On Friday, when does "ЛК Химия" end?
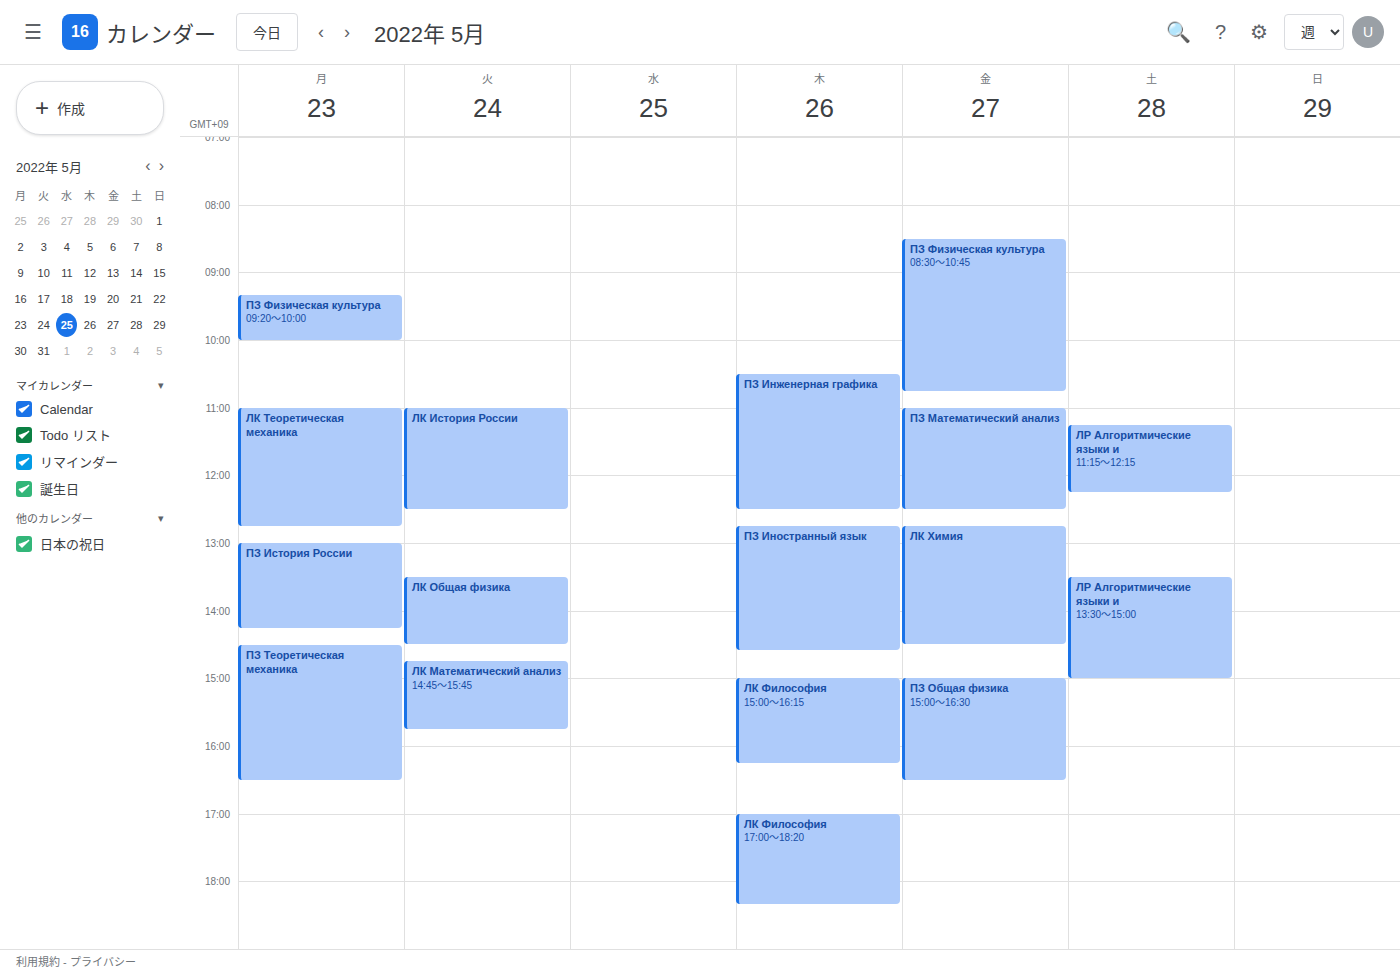
2:30 PM